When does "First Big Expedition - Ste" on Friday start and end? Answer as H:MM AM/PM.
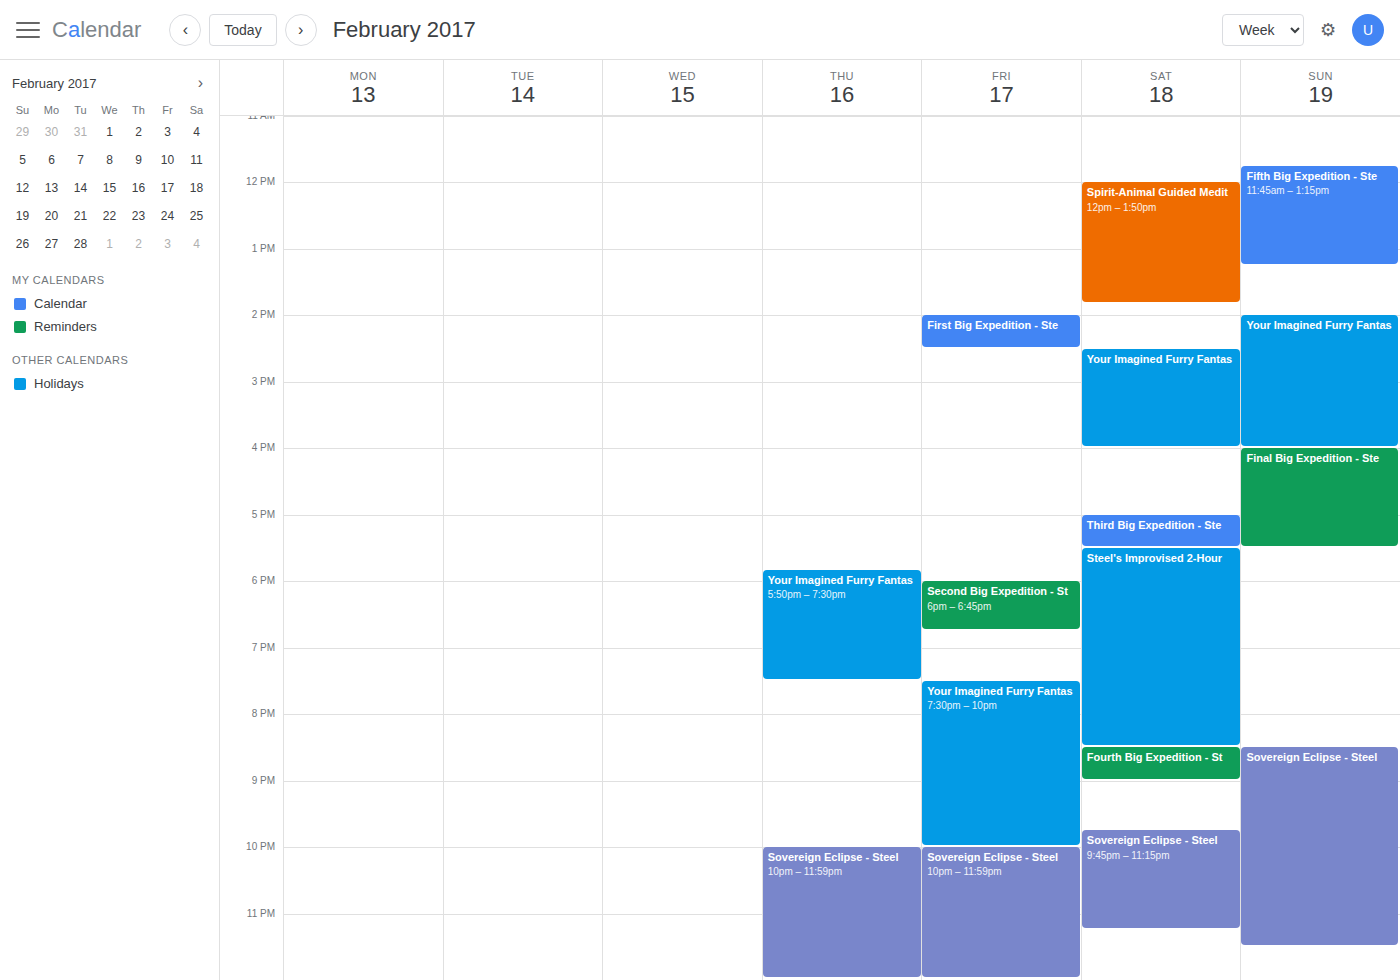
2:00 PM to 2:30 PM